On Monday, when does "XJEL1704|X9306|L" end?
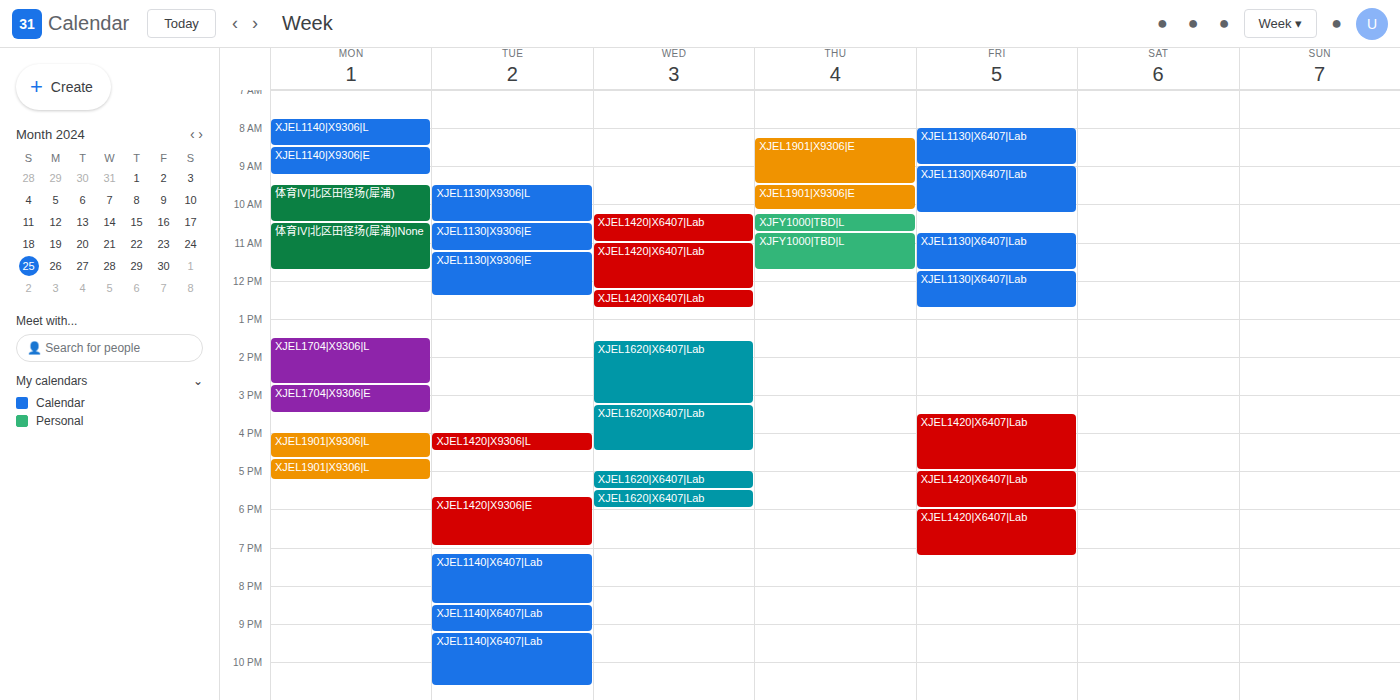
14:45